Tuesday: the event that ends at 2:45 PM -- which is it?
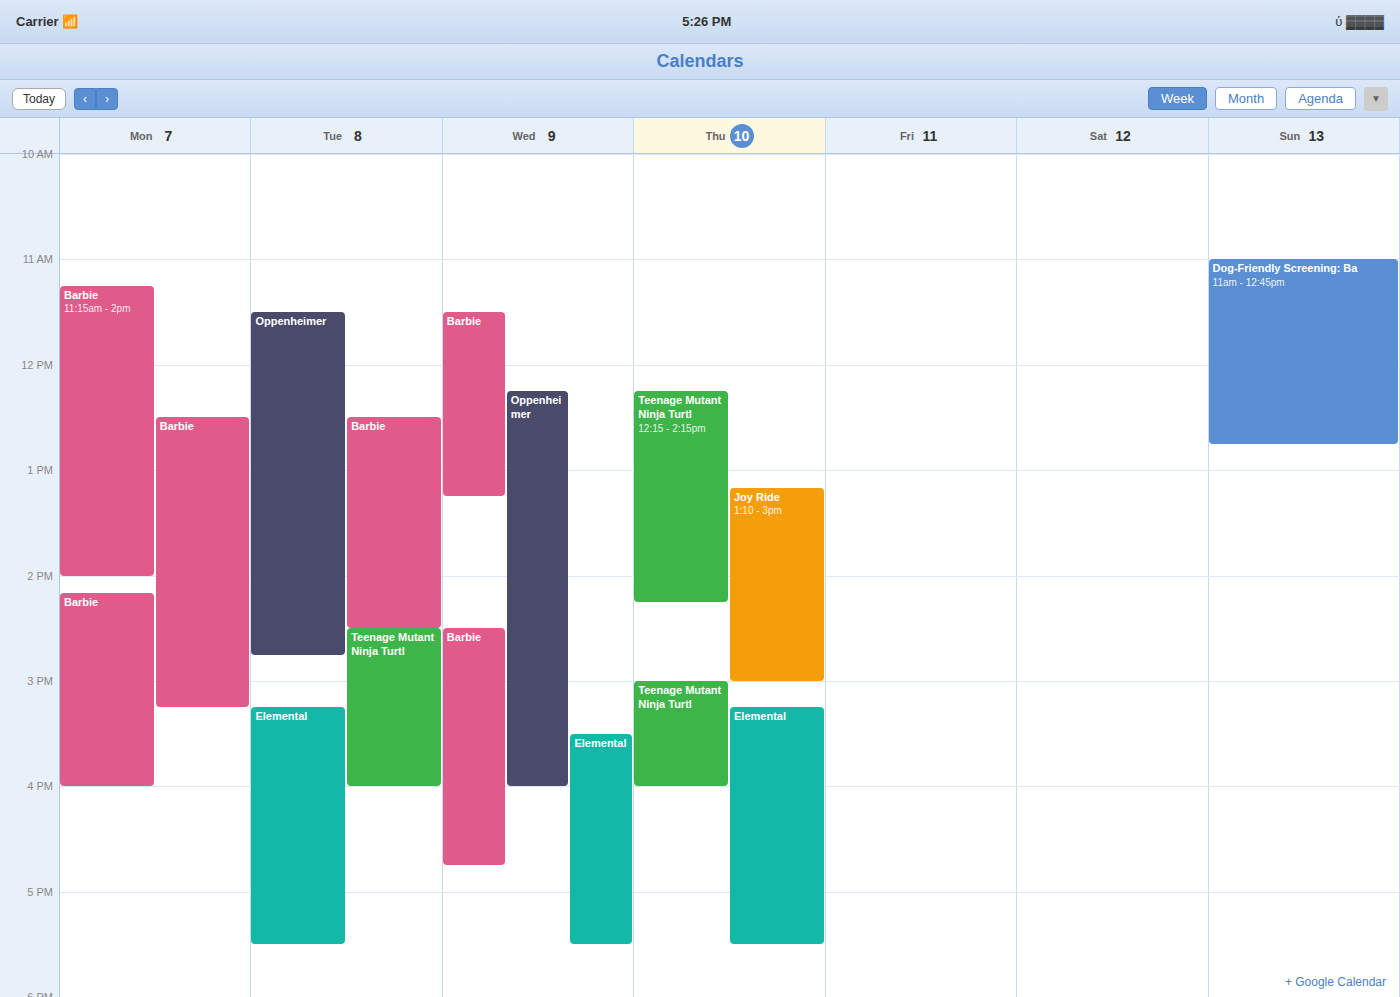
"Oppenheimer"